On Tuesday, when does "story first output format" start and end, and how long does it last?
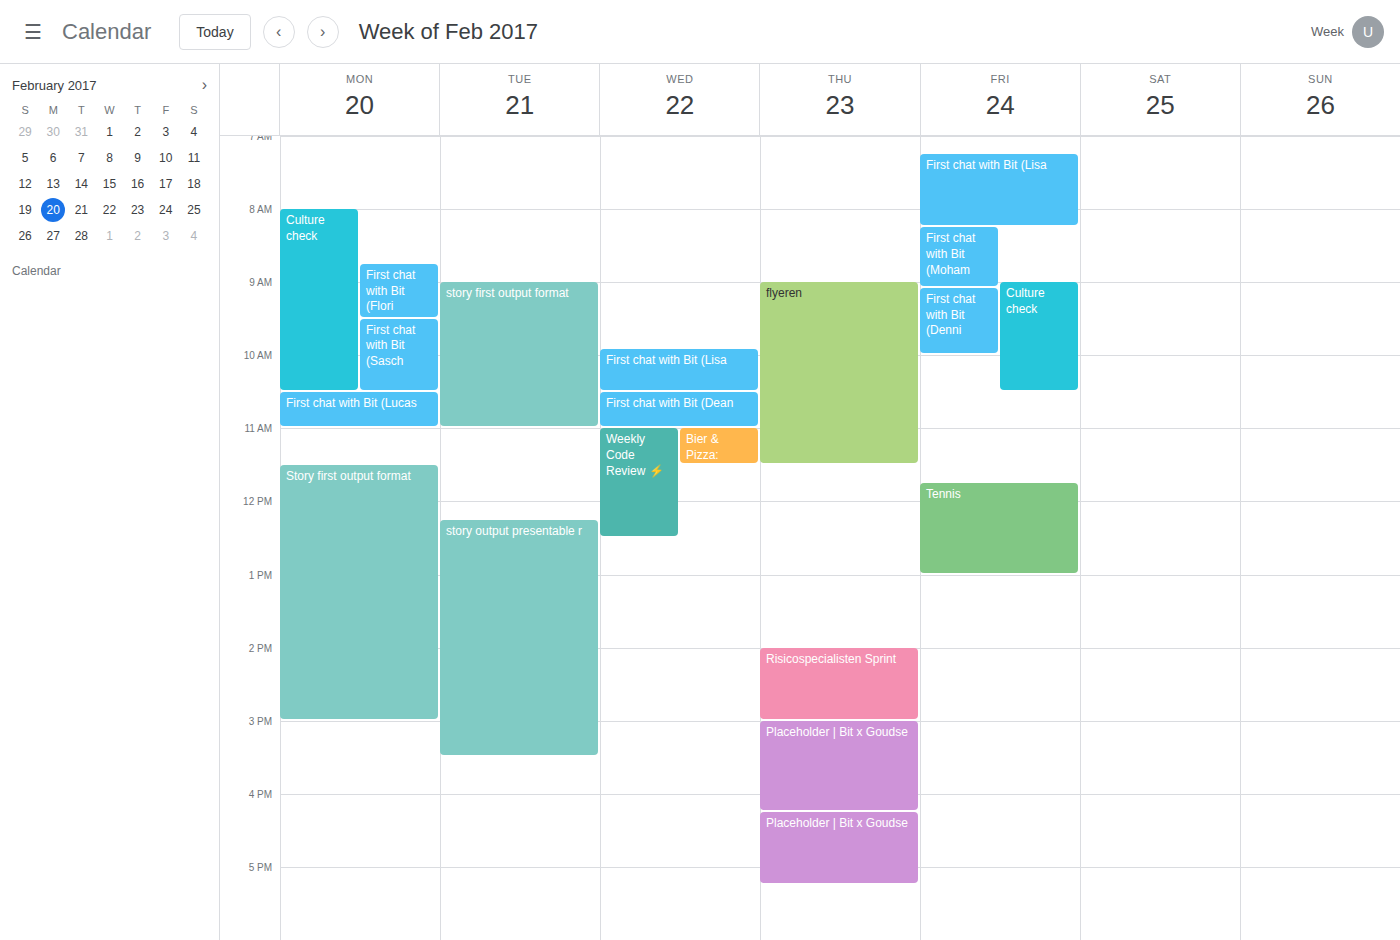
9:00 AM to 11:00 AM, 2 hours